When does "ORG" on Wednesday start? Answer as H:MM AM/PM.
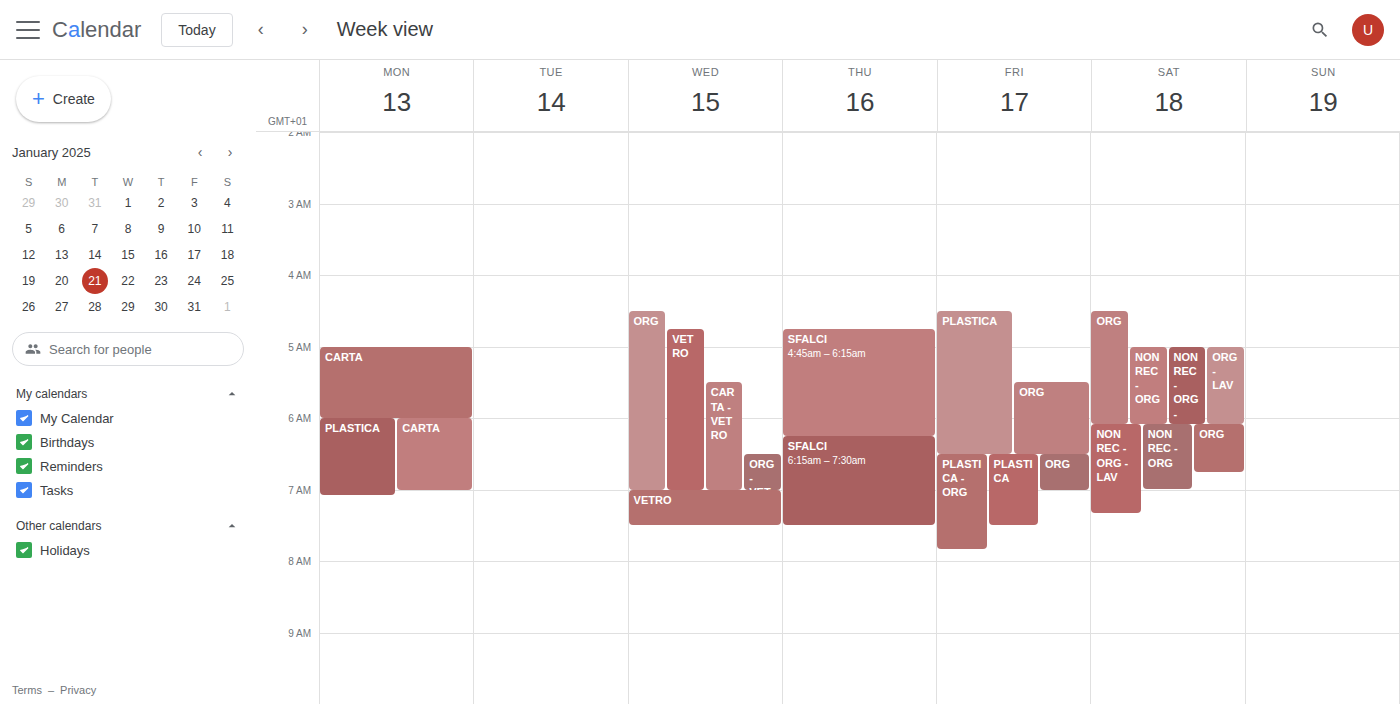
4:30 AM